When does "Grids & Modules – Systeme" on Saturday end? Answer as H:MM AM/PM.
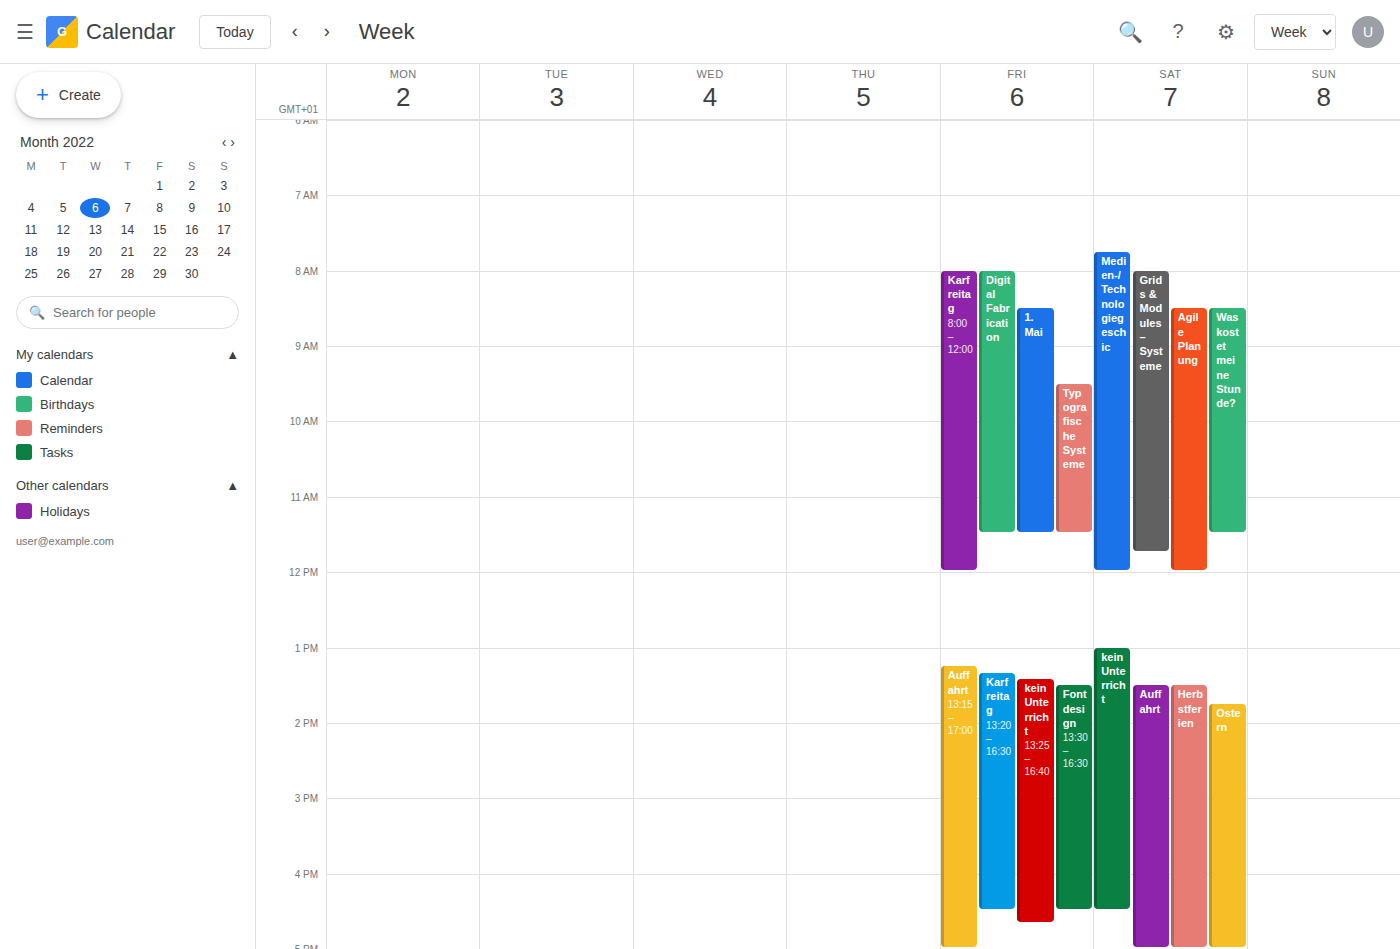
11:45 AM